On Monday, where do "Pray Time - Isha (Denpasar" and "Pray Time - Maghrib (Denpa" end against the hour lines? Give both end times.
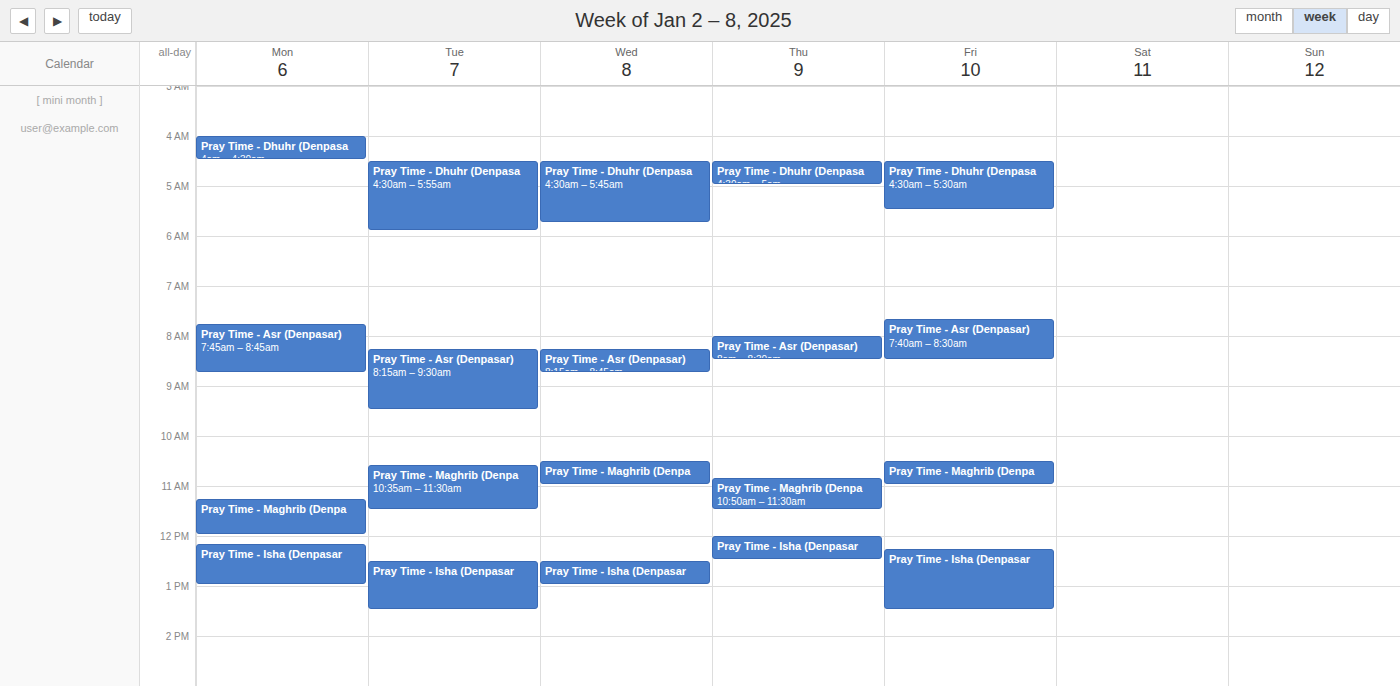
"Pray Time - Isha (Denpasar": 1:00 PM, exactly on the 1 PM line. "Pray Time - Maghrib (Denpa": 12:00 PM, exactly on the 12 PM line.